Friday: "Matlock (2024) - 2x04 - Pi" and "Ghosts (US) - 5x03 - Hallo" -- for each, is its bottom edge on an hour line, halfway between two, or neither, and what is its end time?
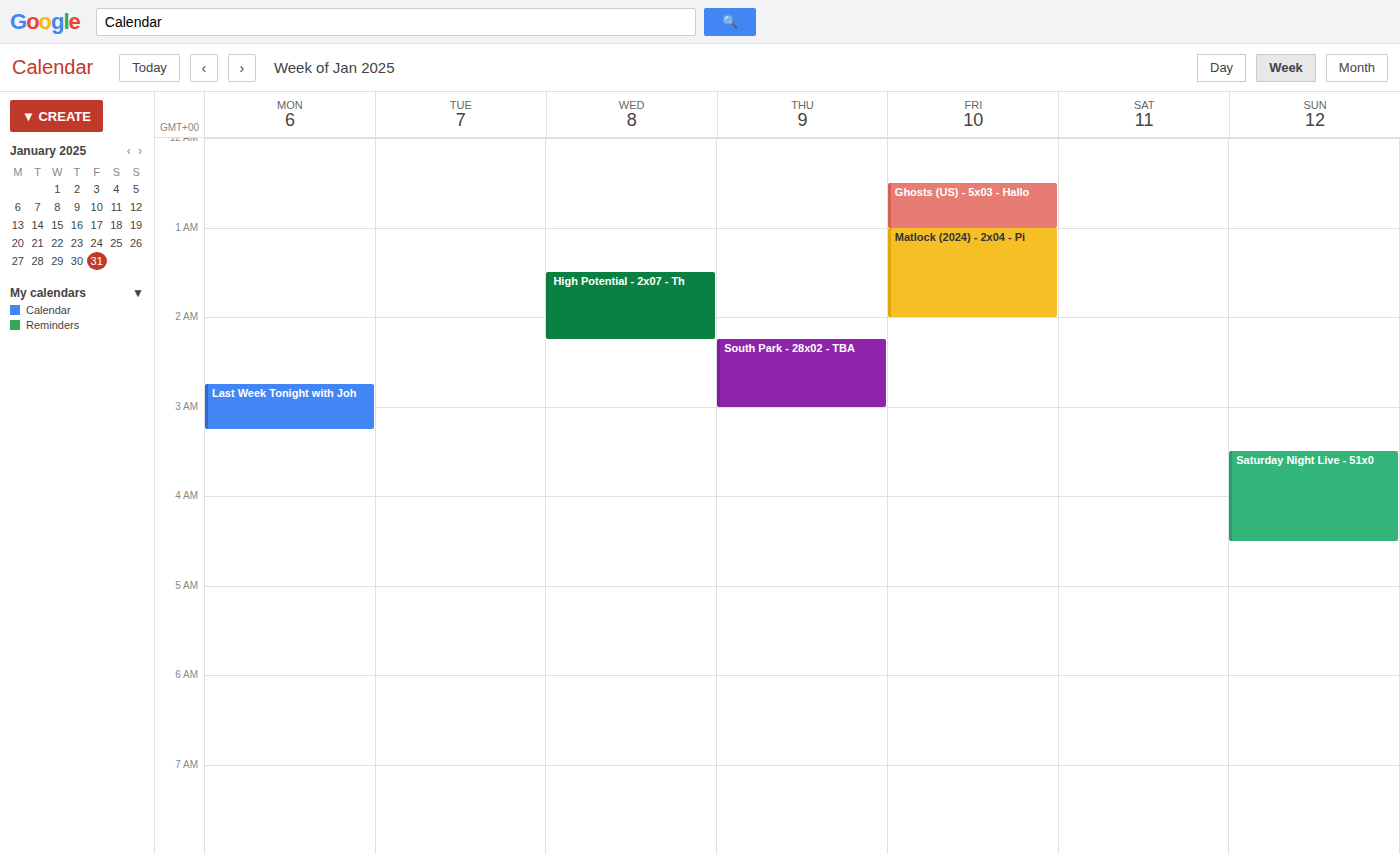
"Matlock (2024) - 2x04 - Pi": 2:00 AM, exactly on the 2 AM line. "Ghosts (US) - 5x03 - Hallo": 1:00 AM, exactly on the 1 AM line.